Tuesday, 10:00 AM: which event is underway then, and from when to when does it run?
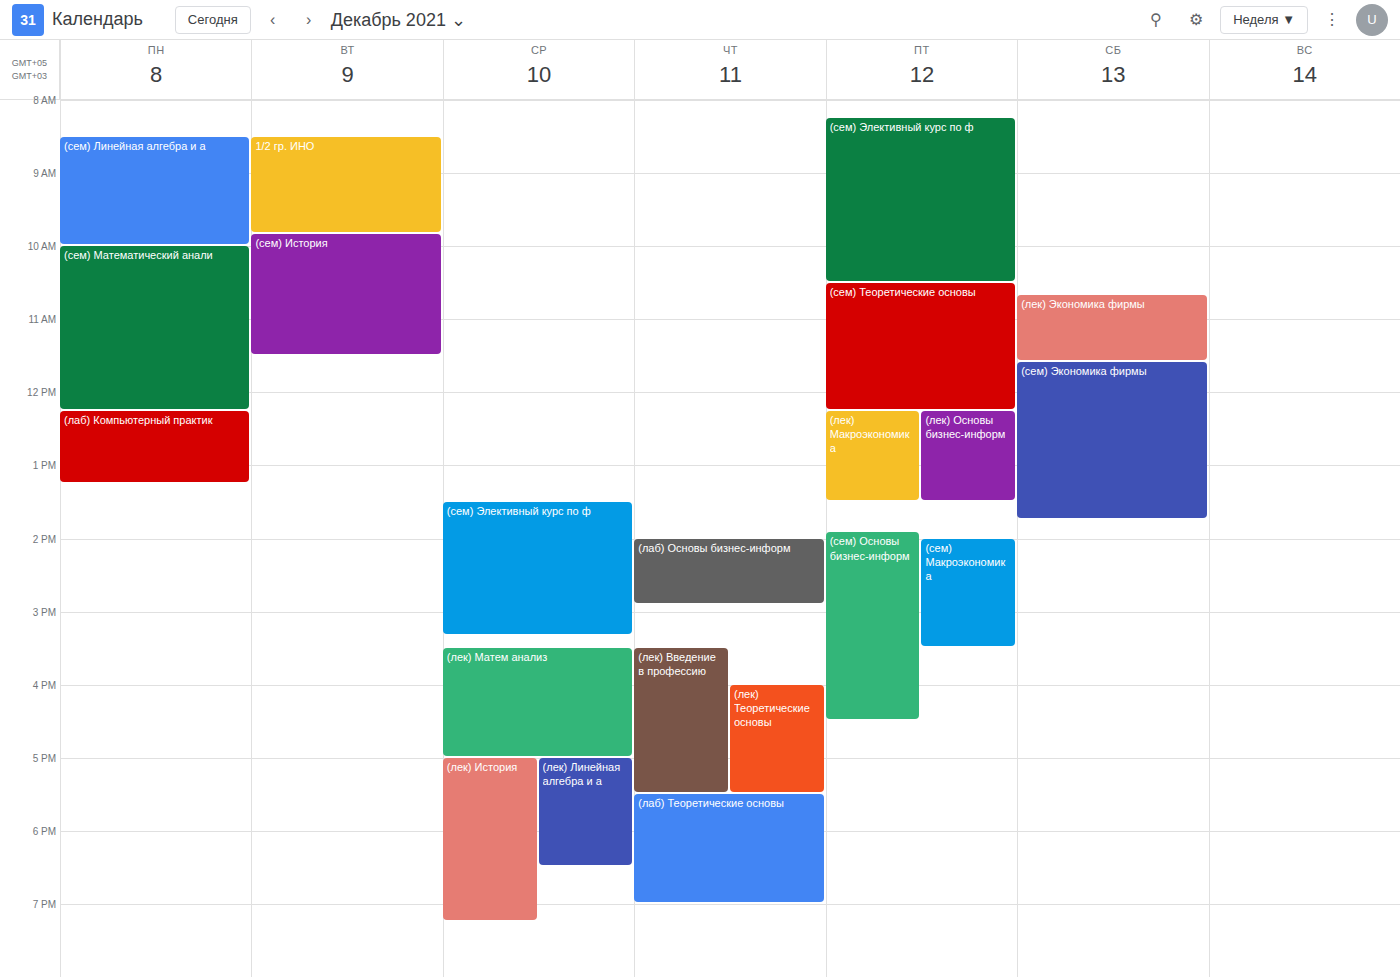
"(сем) История", 9:50 AM to 11:30 AM